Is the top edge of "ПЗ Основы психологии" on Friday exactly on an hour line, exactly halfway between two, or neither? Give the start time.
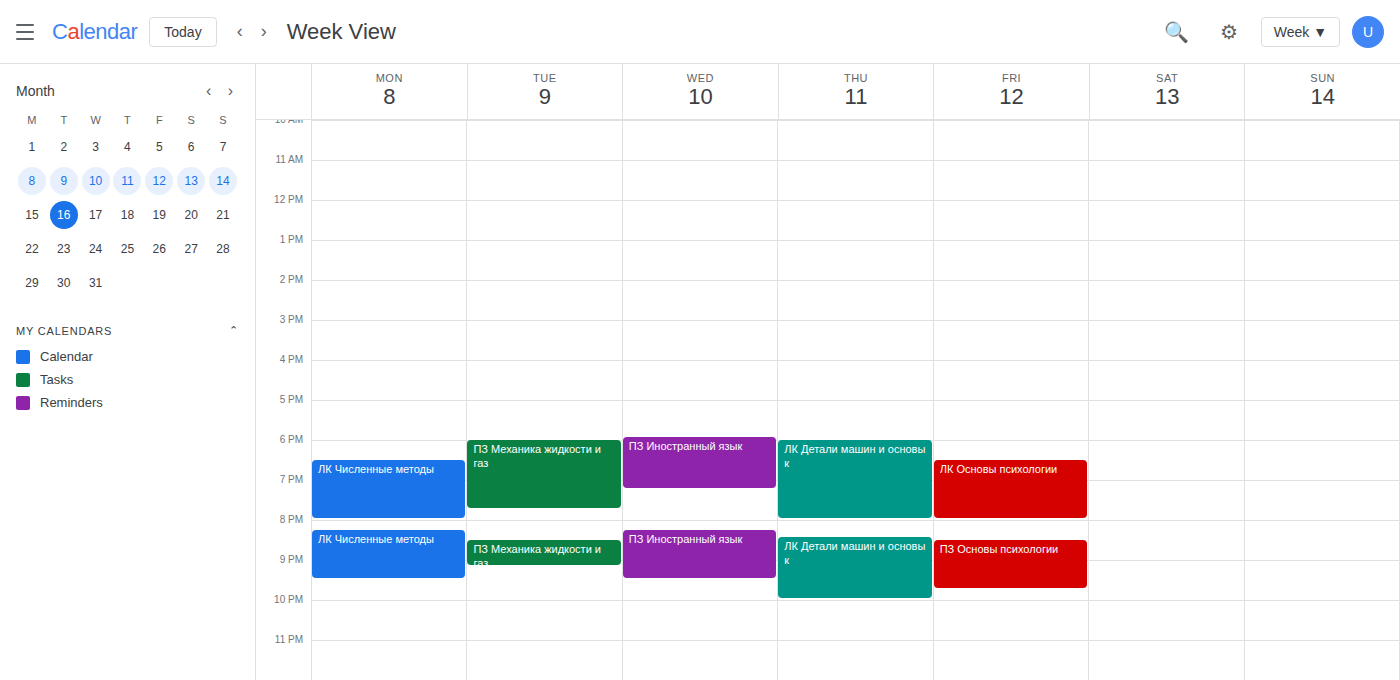
8:30 PM -- halfway between the 8 PM and 9 PM lines.